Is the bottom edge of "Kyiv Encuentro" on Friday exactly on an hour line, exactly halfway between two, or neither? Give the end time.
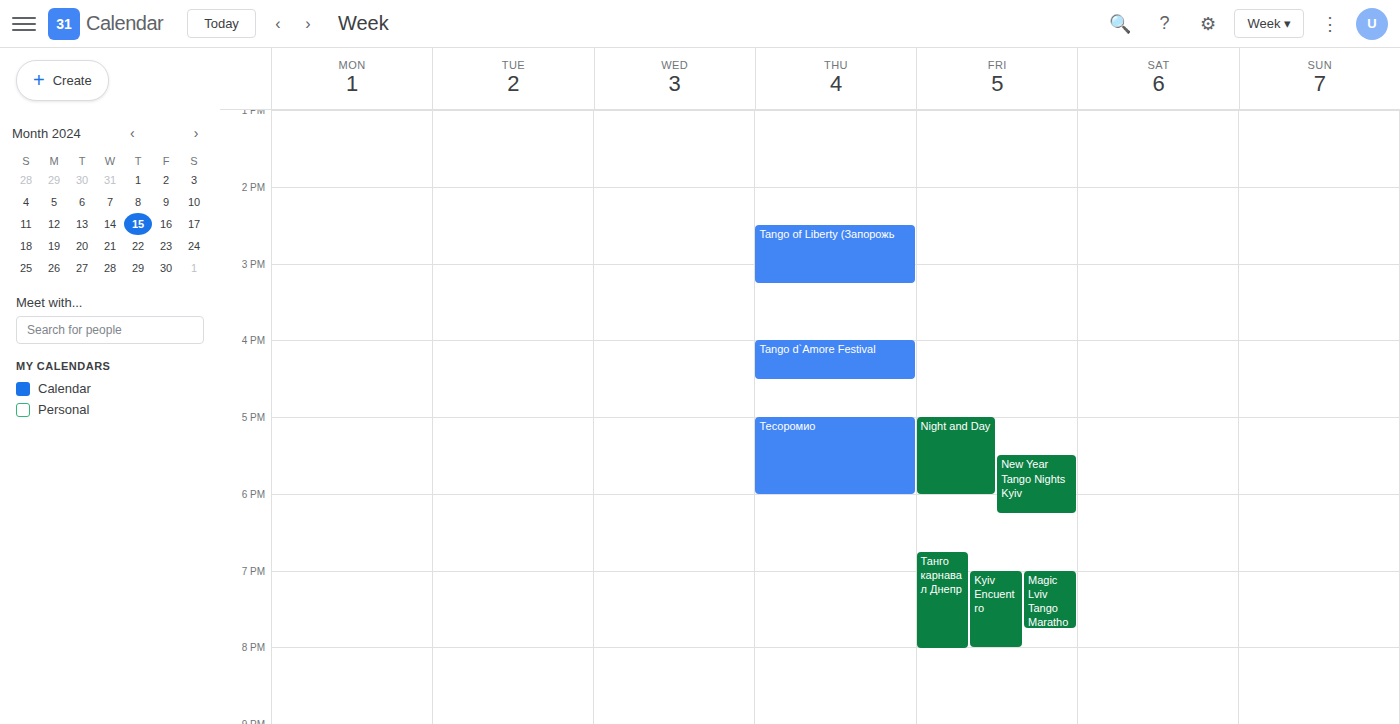
8:00 PM -- exactly on the 8 PM line.